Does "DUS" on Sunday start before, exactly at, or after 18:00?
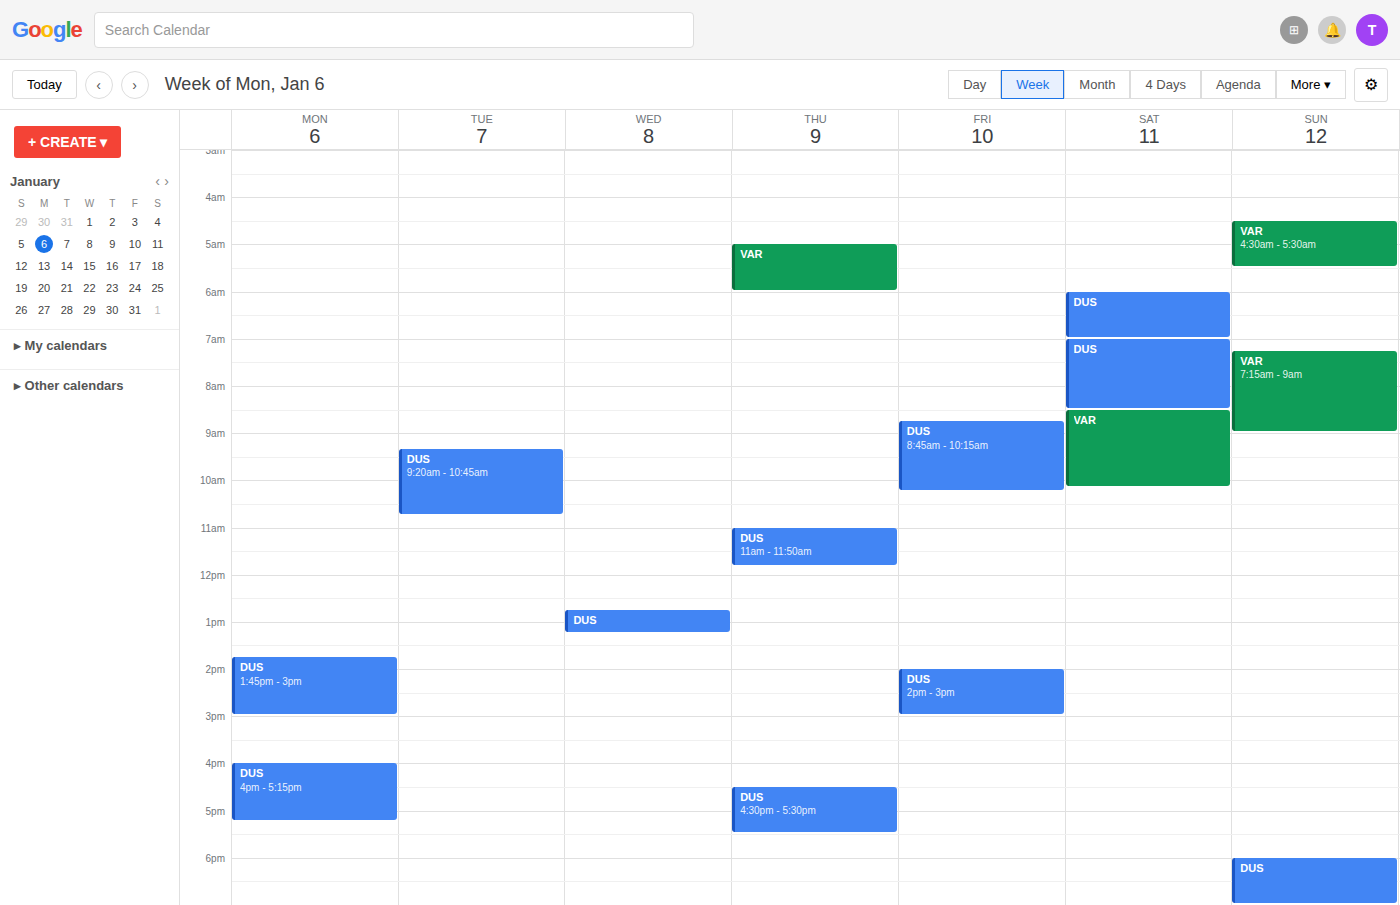
18:00 -- exactly at 18:00, on the 18:00 line.